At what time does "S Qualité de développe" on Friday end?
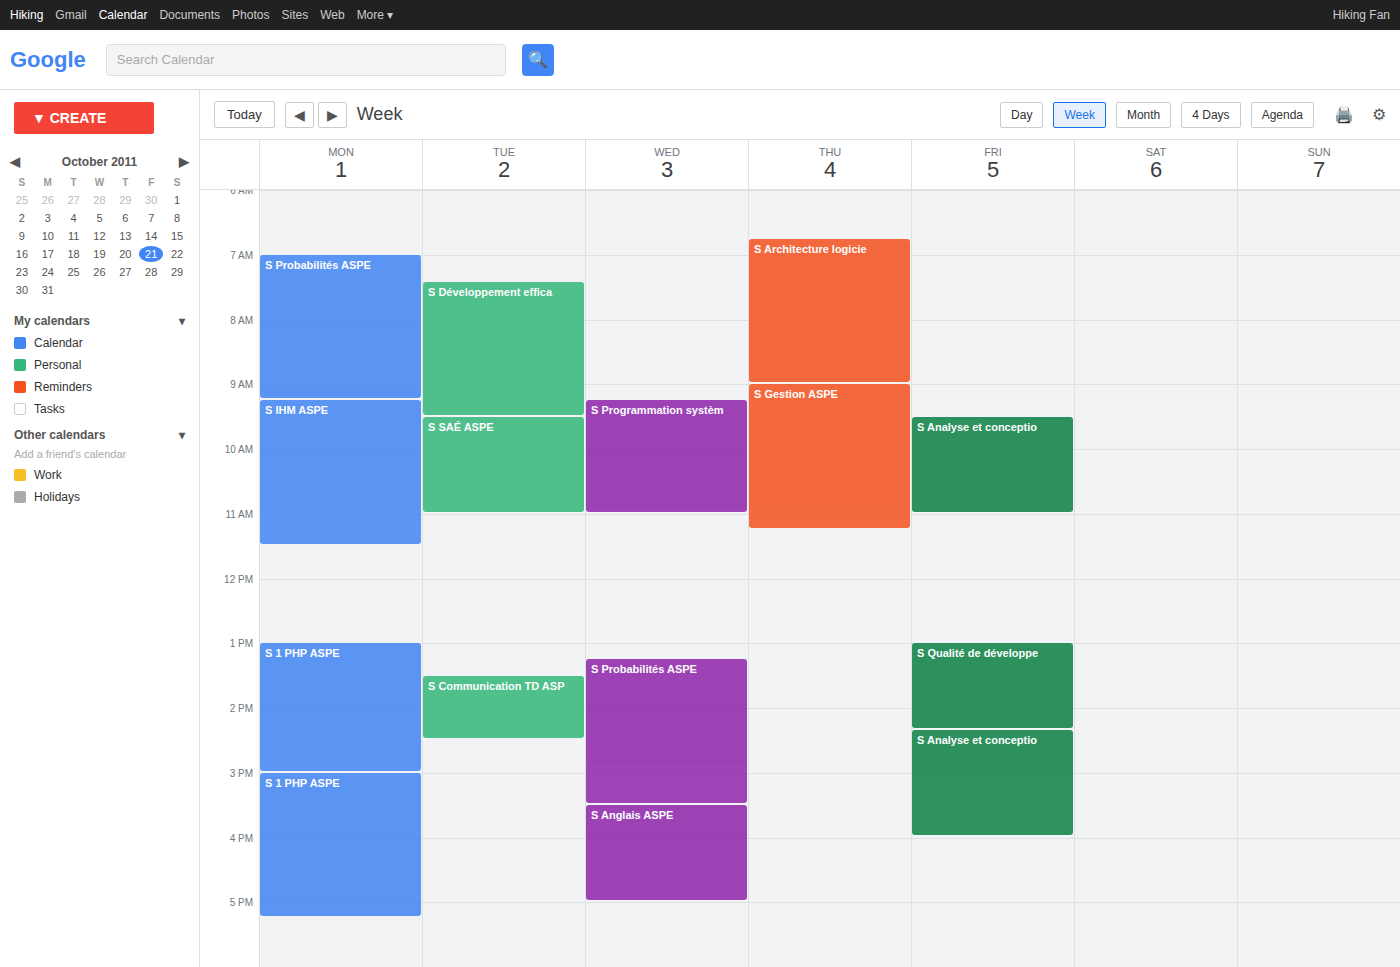
2:20 PM